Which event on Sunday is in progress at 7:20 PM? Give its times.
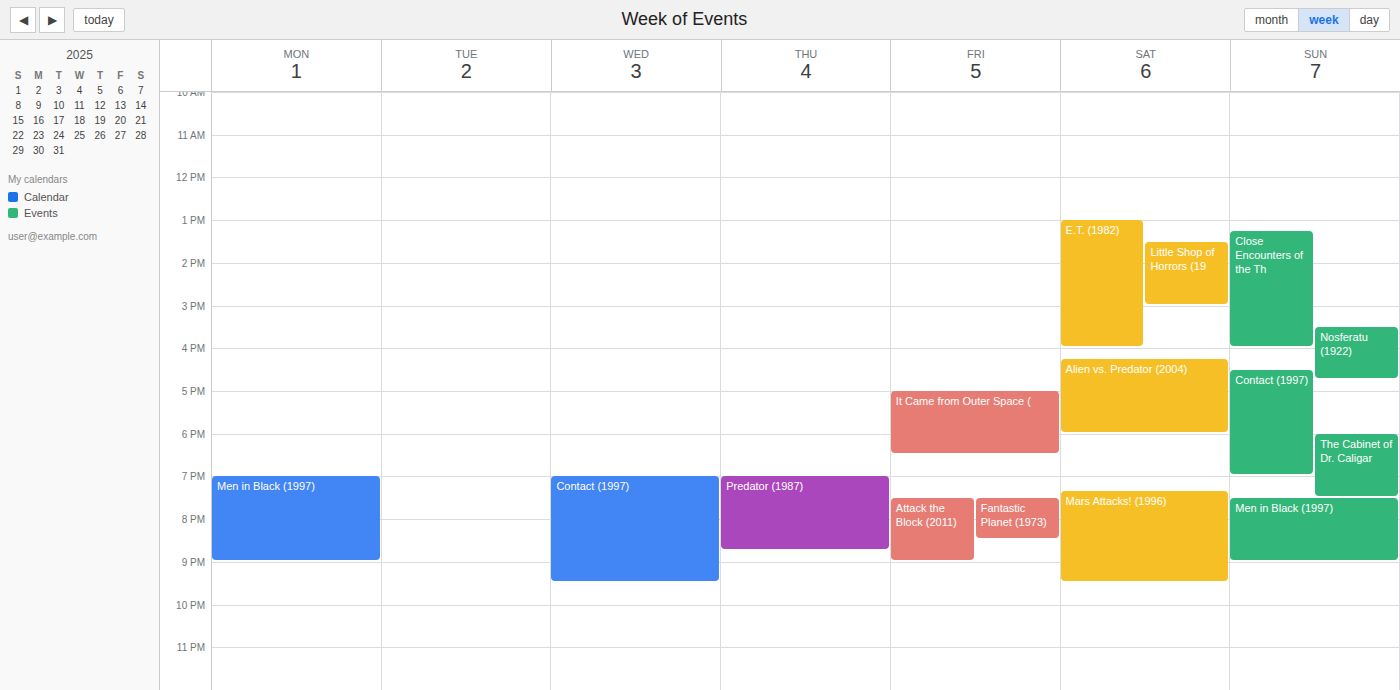
"The Cabinet of Dr. Caligar", 6:00 PM to 7:30 PM